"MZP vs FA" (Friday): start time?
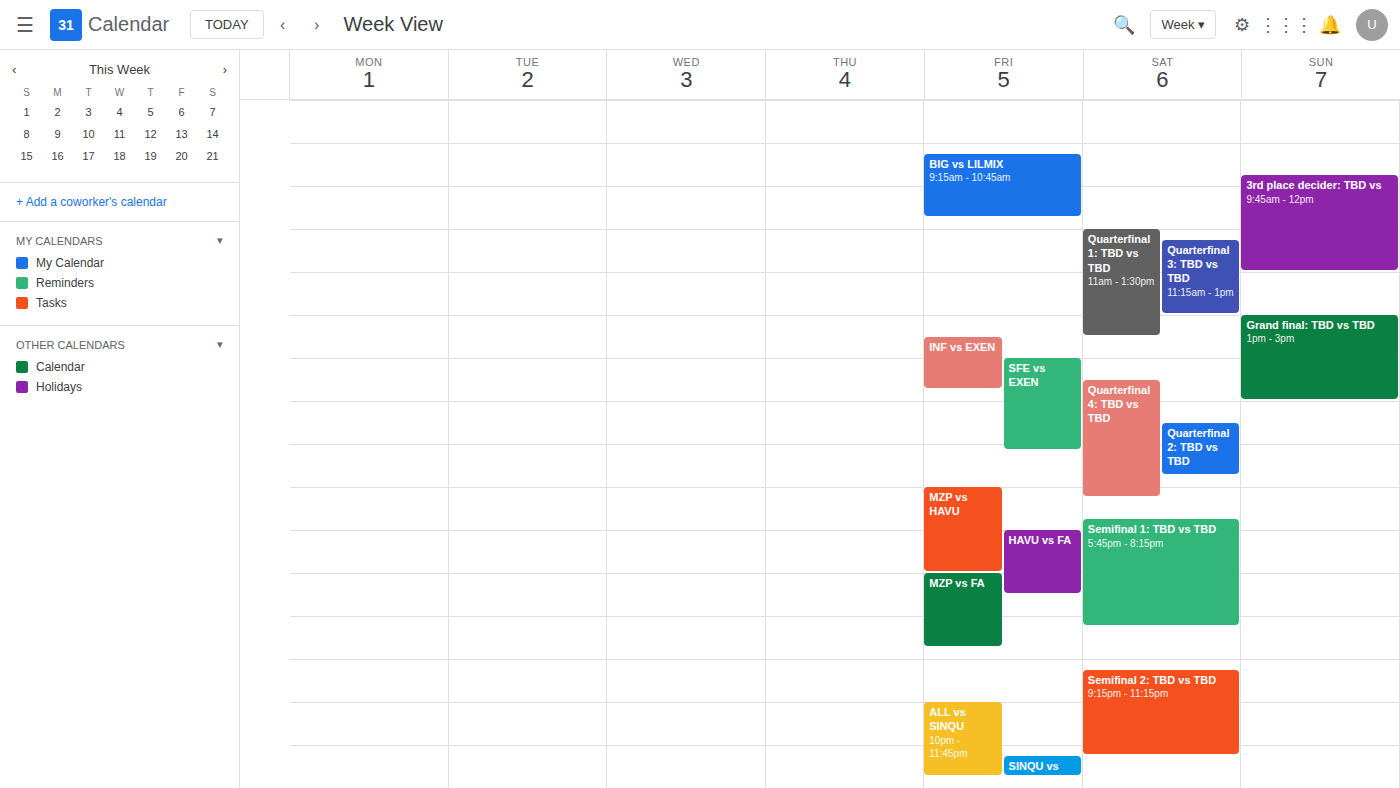
7:00 PM